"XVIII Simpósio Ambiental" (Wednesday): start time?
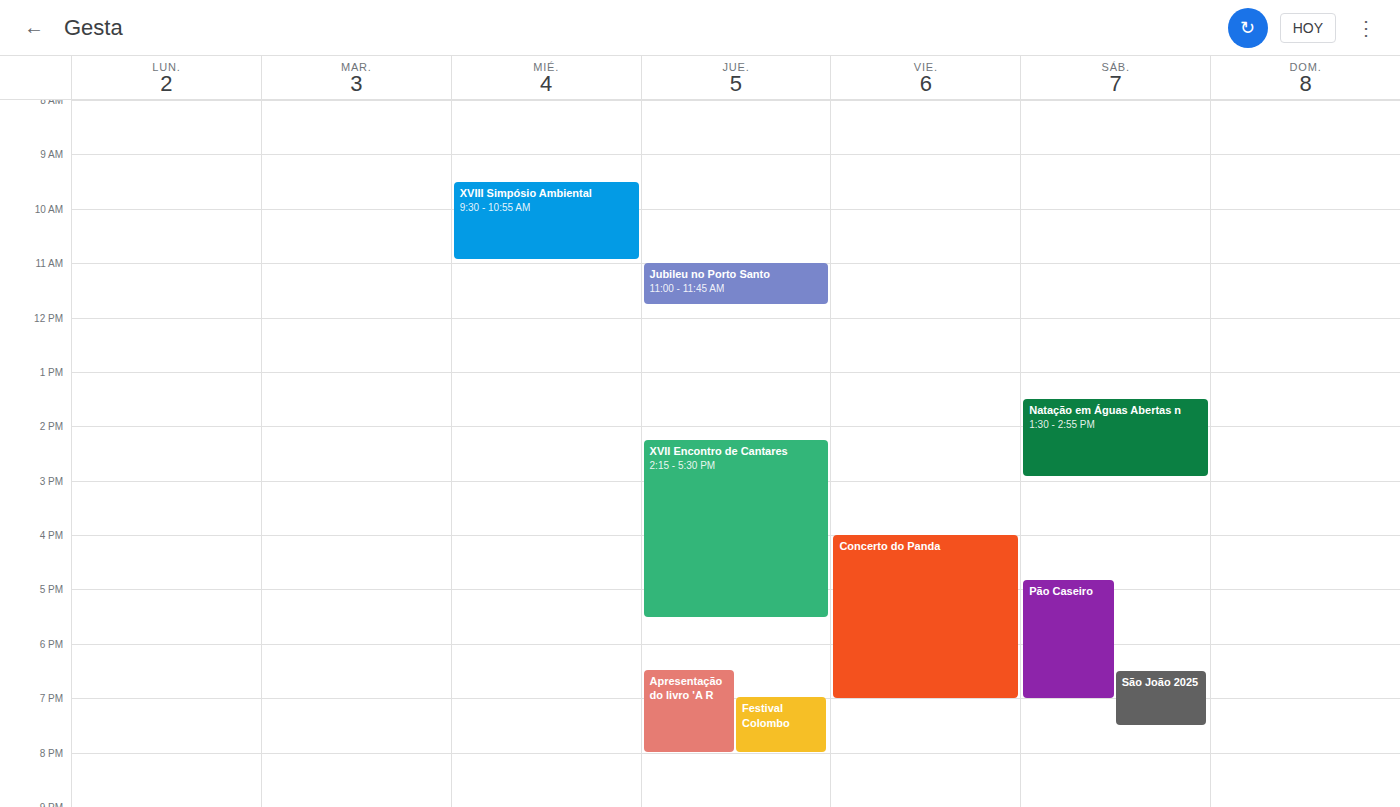
9:30 AM